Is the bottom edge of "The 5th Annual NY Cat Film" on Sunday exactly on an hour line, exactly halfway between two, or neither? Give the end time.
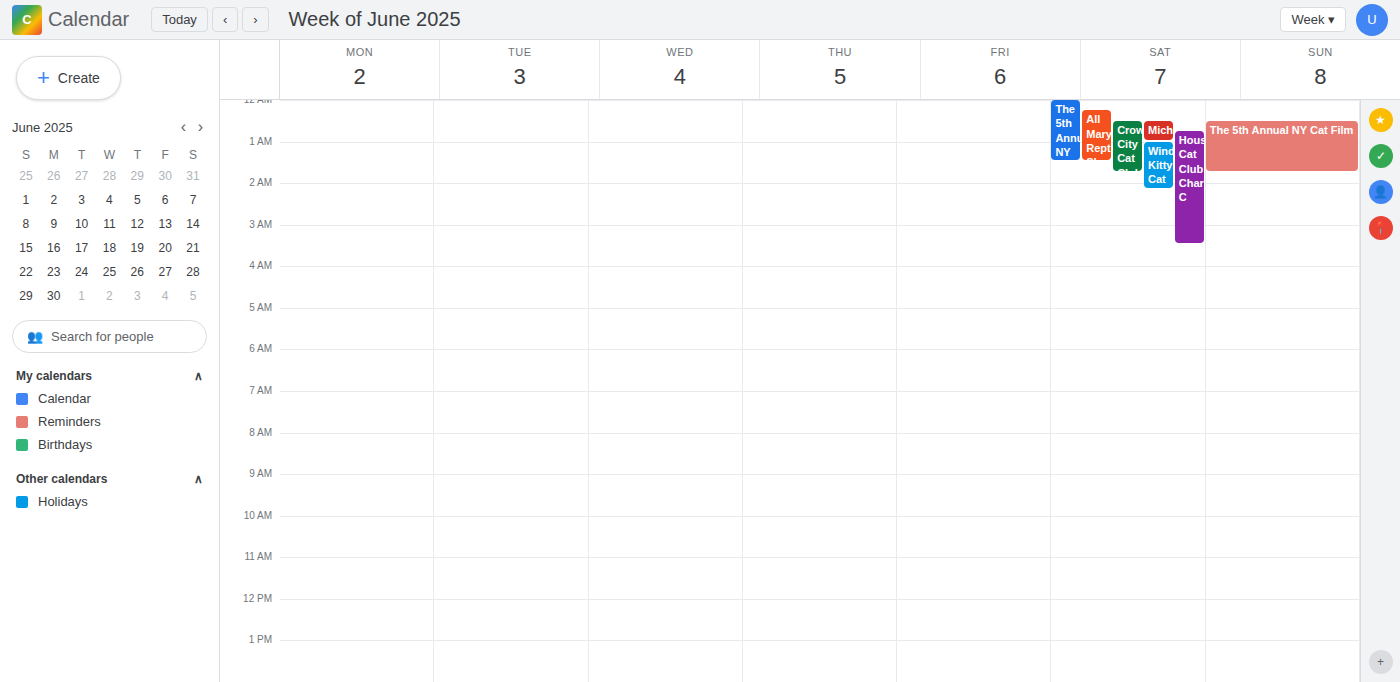
1:45 AM -- neither: three quarters of the way from the 1 AM line to the 2 AM line.